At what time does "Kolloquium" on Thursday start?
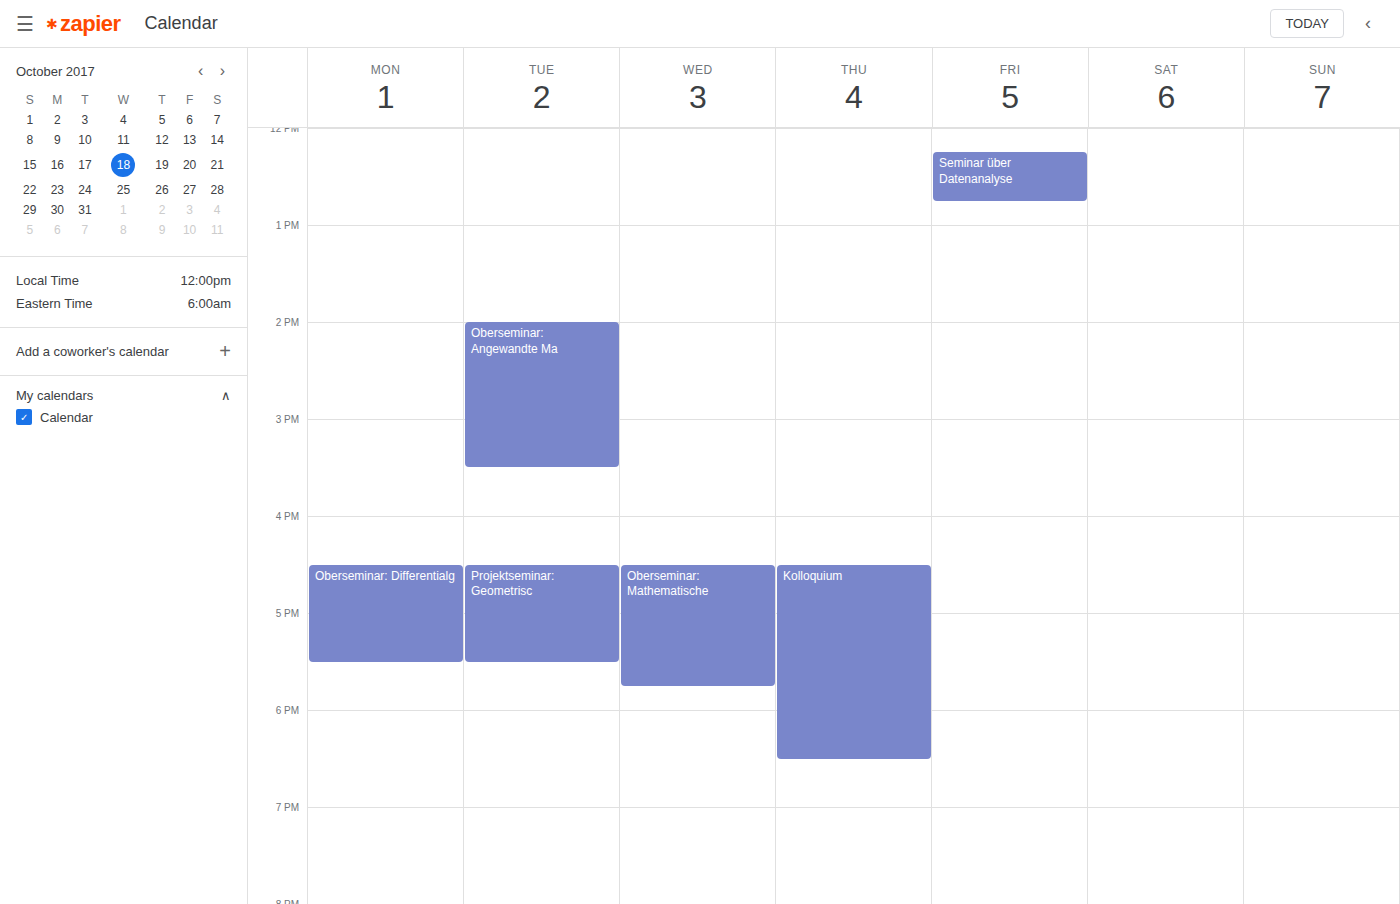
16:30